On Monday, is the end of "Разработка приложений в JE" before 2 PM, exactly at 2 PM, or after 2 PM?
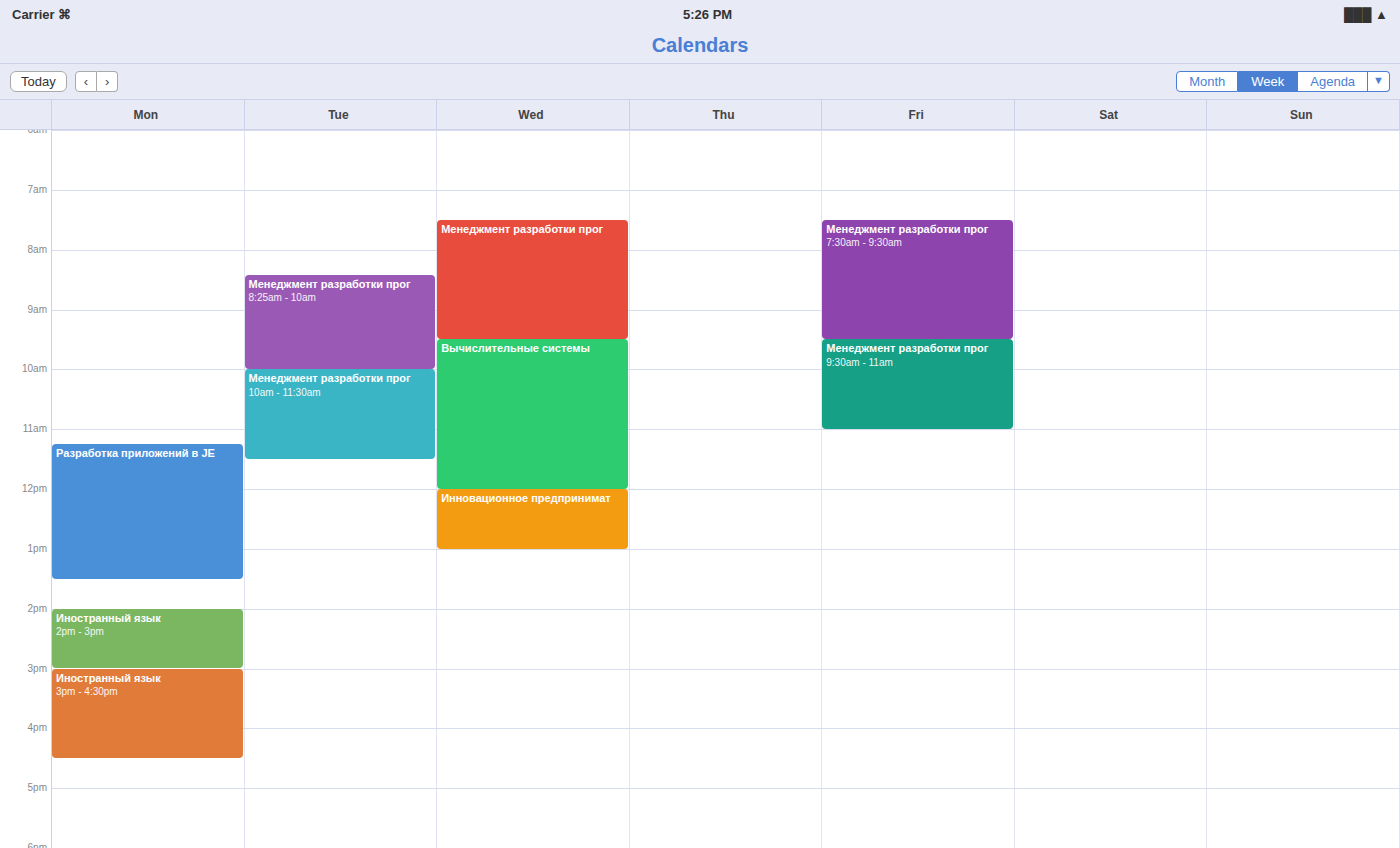
1:30 PM -- before 2 PM, 30 minutes above the 2 PM line.